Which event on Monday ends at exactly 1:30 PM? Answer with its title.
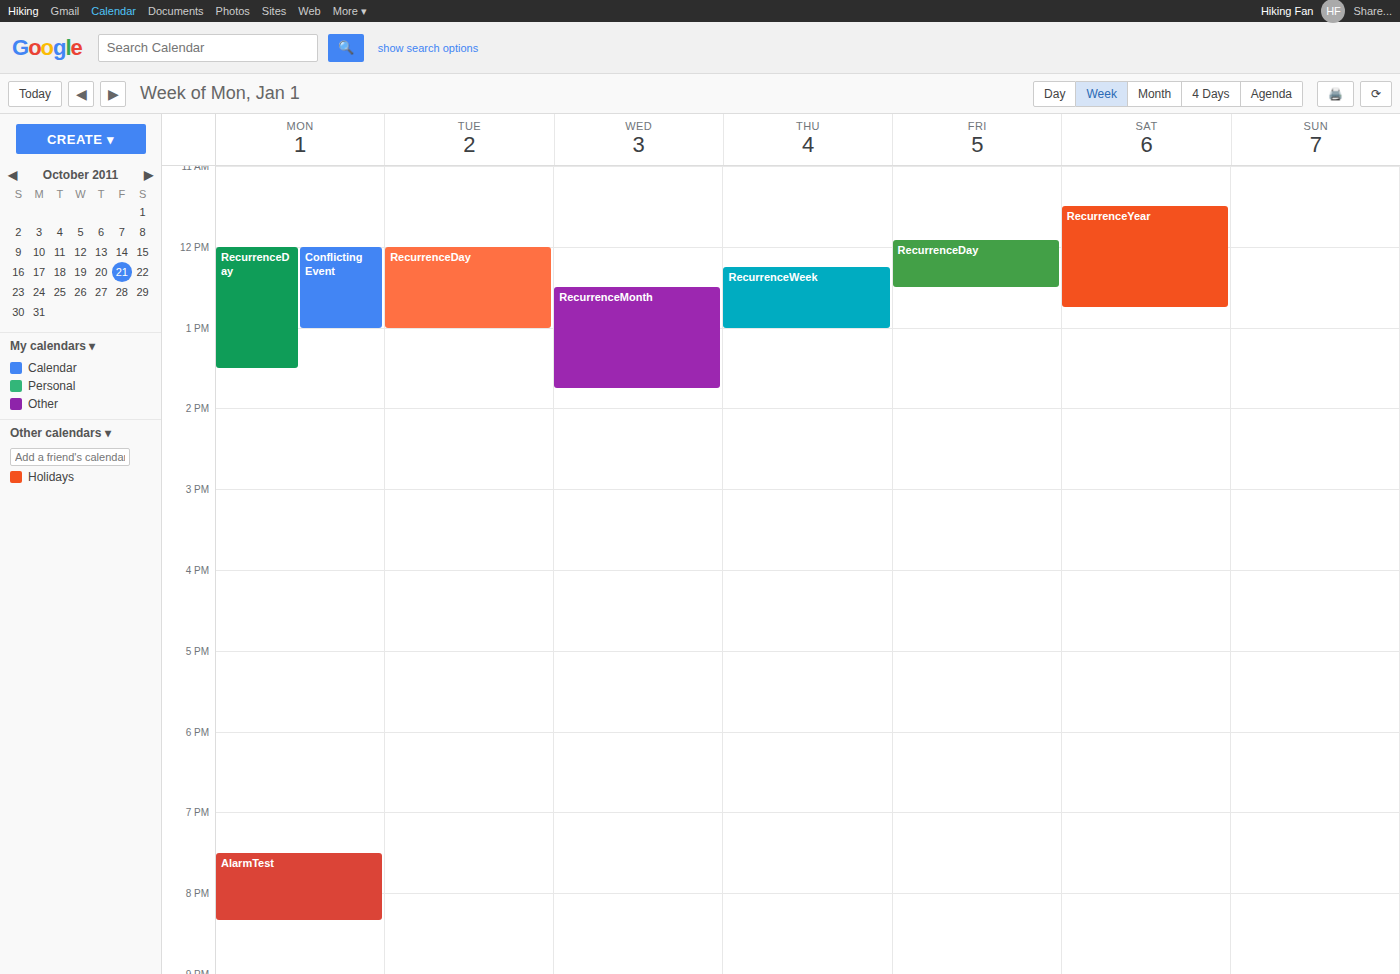
"RecurrenceDay"